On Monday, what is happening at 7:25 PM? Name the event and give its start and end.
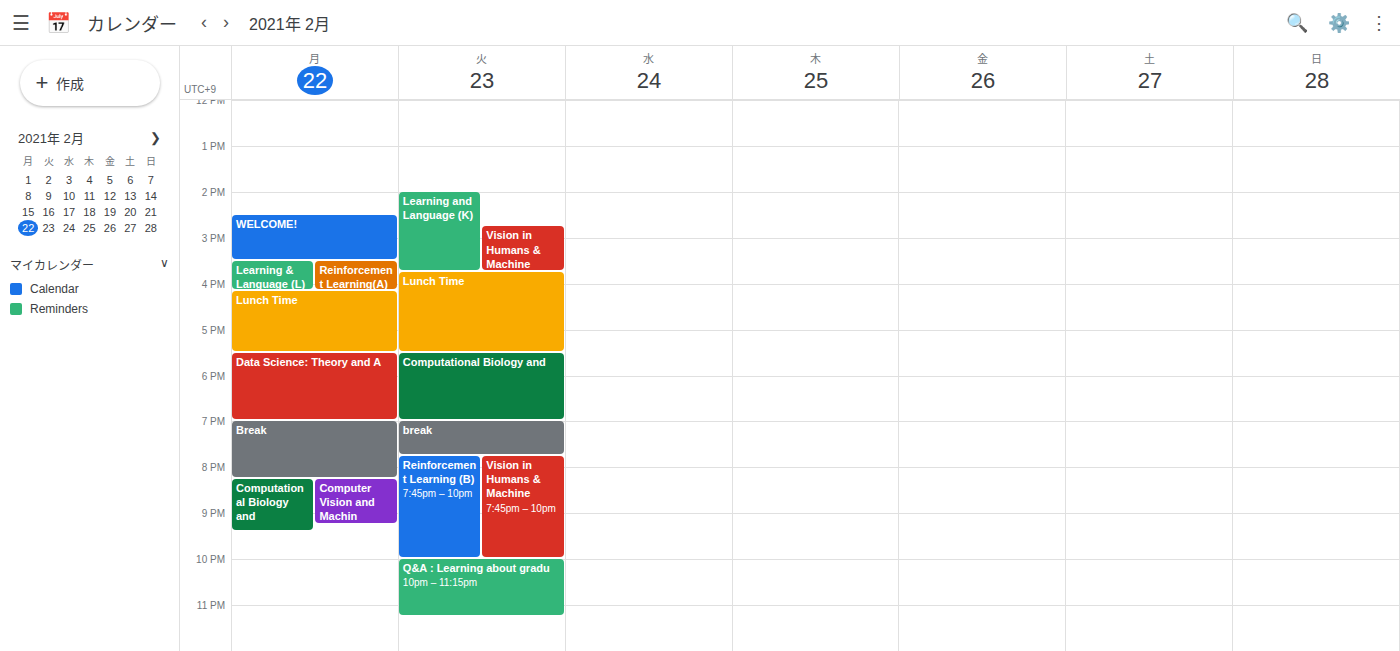
"Break", 7:00 PM to 8:15 PM